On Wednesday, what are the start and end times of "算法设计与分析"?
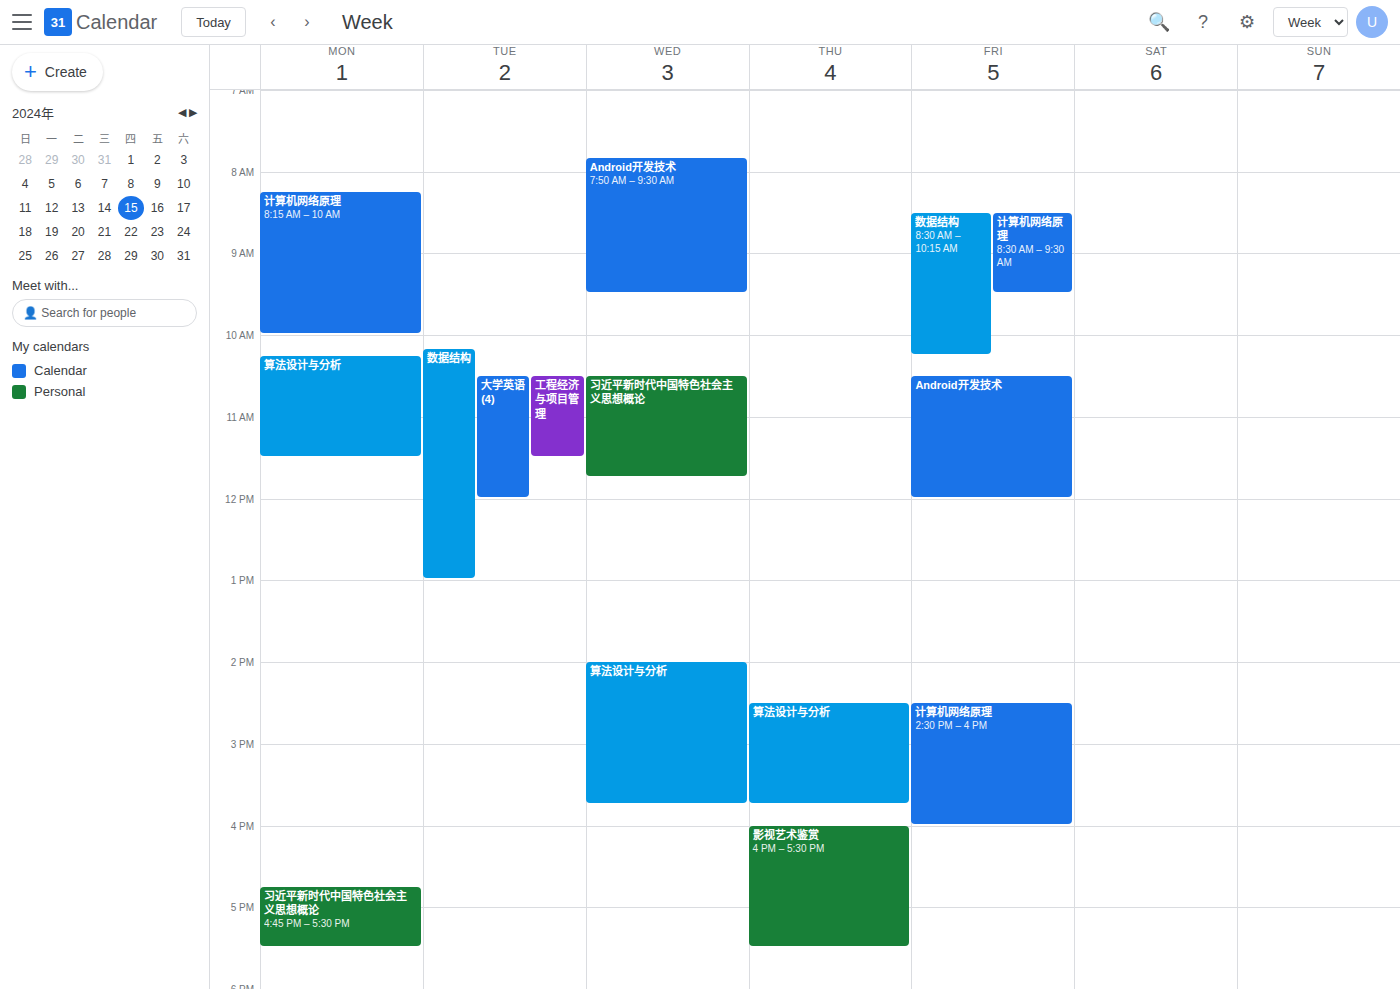
2:00 PM to 3:45 PM